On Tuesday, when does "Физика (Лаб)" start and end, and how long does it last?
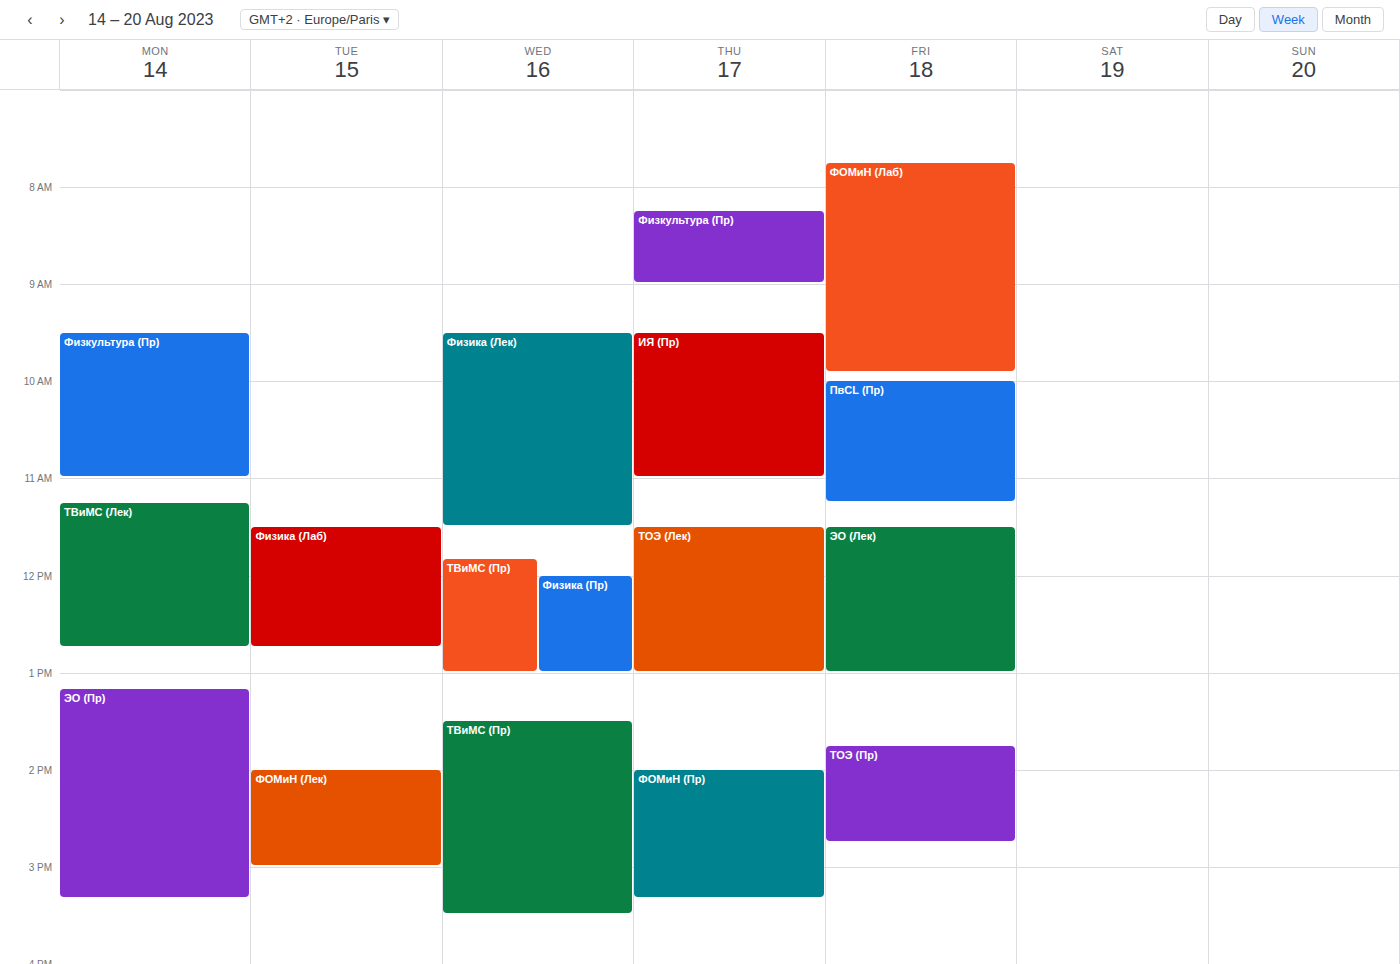
11:30 AM to 12:45 PM, 1 hour 15 minutes